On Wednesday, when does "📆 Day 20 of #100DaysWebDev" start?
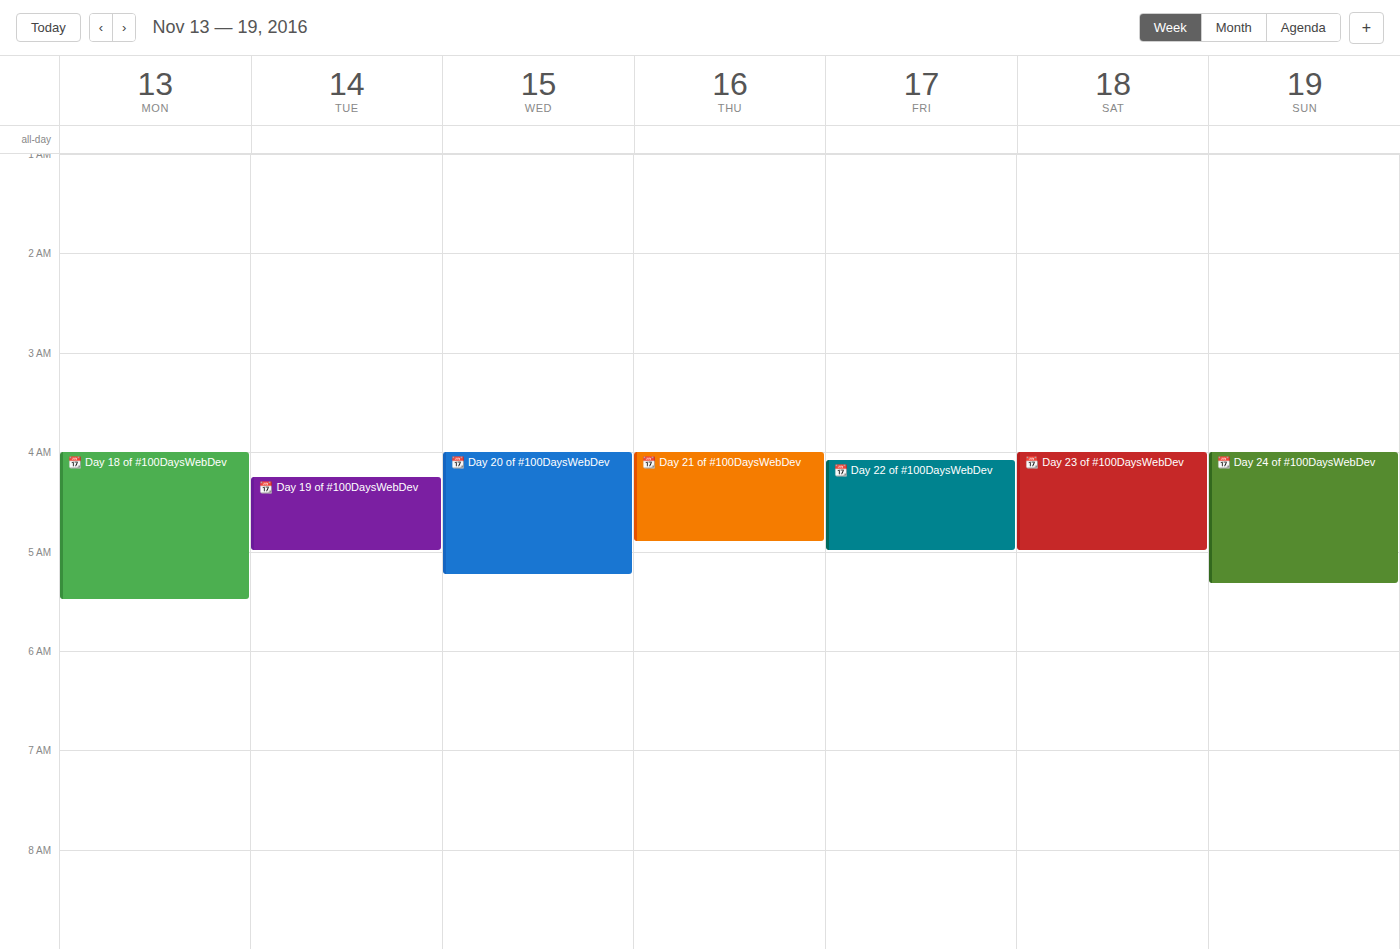
04:00